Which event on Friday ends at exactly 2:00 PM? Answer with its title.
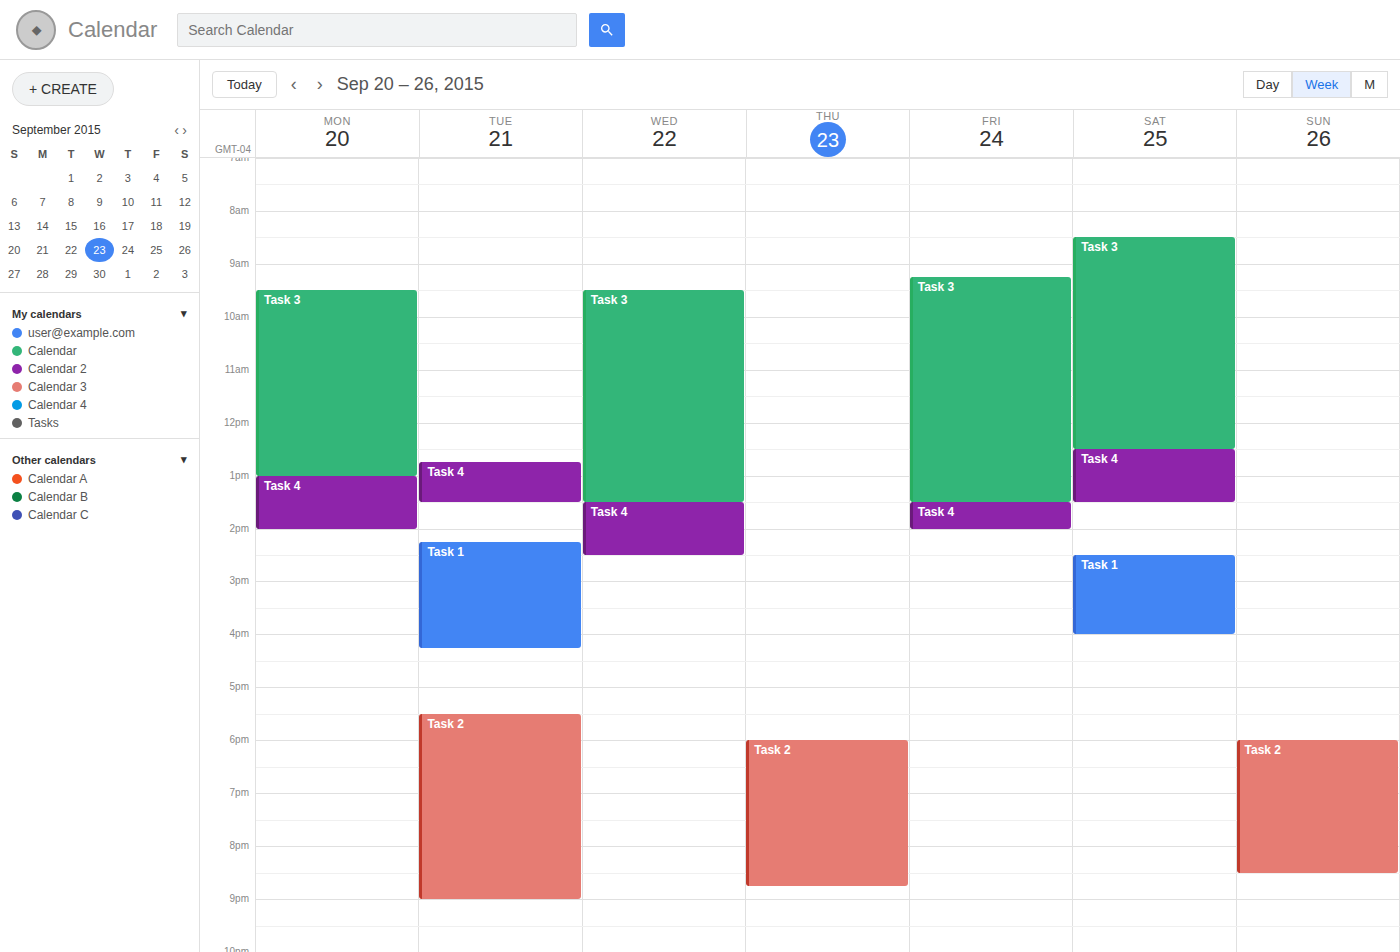
"Task 4"